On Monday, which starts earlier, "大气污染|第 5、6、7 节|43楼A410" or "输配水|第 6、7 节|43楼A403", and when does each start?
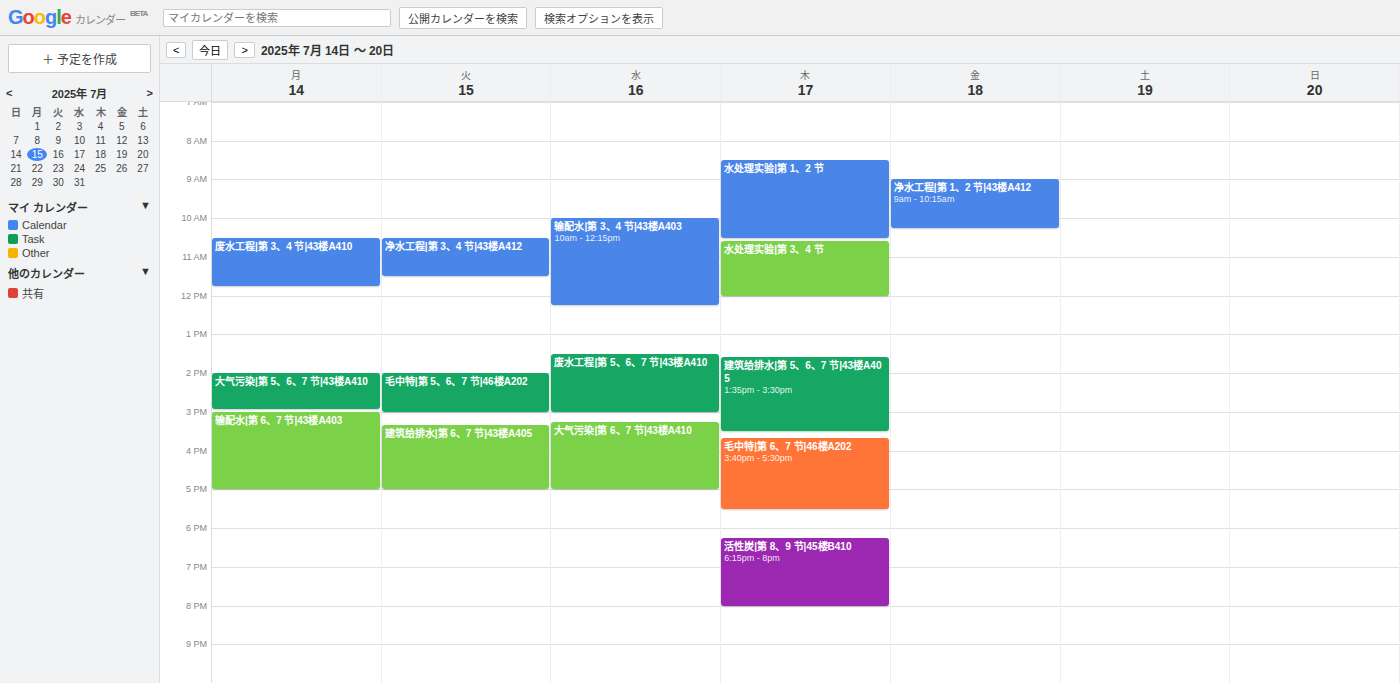
"大气污染|第 5、6、7 节|43楼A410" 2:00 PM; "输配水|第 6、7 节|43楼A403" 3:00 PM.